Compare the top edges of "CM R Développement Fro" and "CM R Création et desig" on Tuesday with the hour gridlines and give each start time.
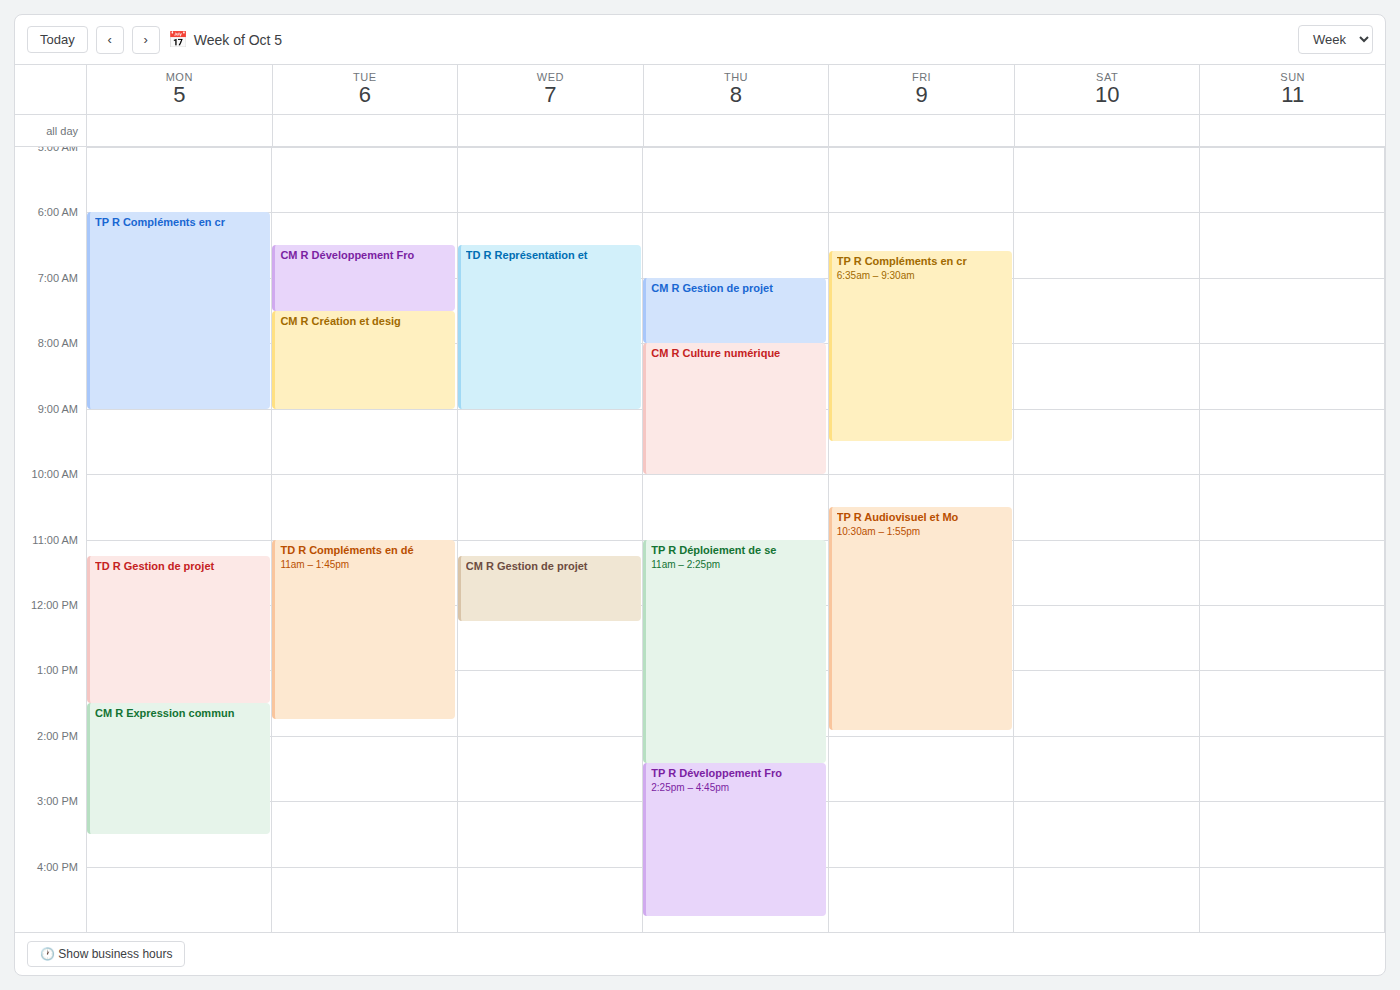
"CM R Développement Fro": 6:30 AM, halfway between the 6 AM and 7 AM lines. "CM R Création et desig": 7:30 AM, halfway between the 7 AM and 8 AM lines.